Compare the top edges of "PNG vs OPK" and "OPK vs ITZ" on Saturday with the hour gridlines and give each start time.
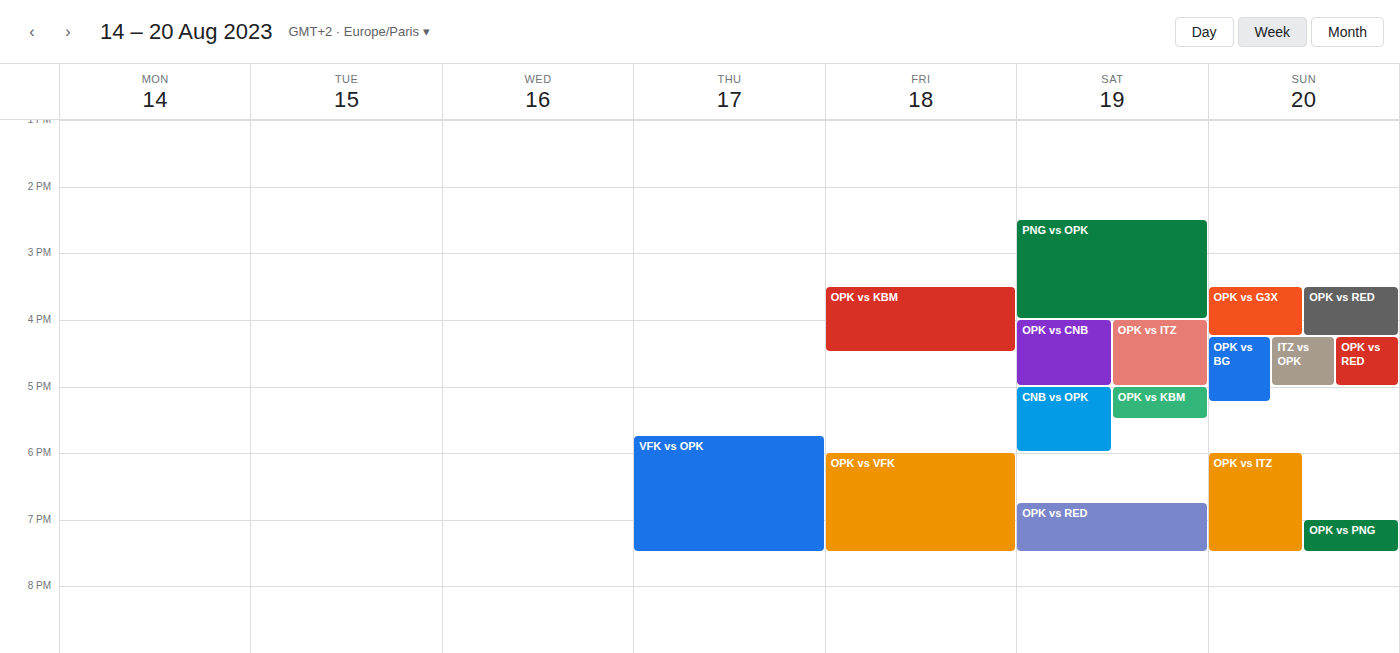
"PNG vs OPK": 2:30 PM, halfway between the 2 PM and 3 PM lines. "OPK vs ITZ": 4:00 PM, exactly on the 4 PM line.